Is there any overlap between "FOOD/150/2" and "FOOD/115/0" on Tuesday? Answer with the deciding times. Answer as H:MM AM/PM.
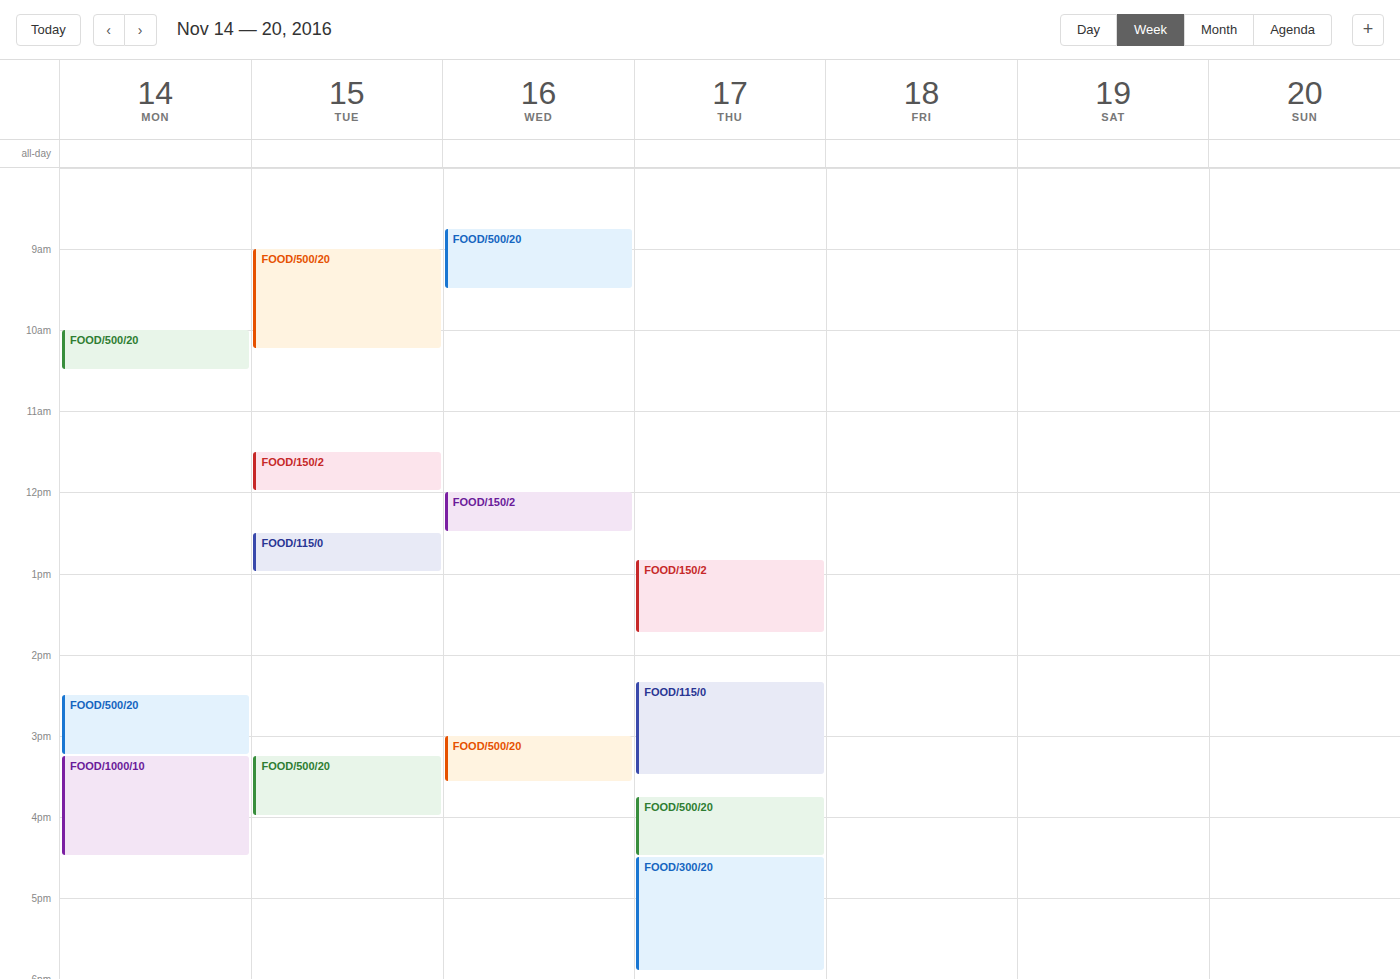
"FOOD/150/2" ends at 12:00 PM and "FOOD/115/0" starts at 12:30 PM -- no overlap.